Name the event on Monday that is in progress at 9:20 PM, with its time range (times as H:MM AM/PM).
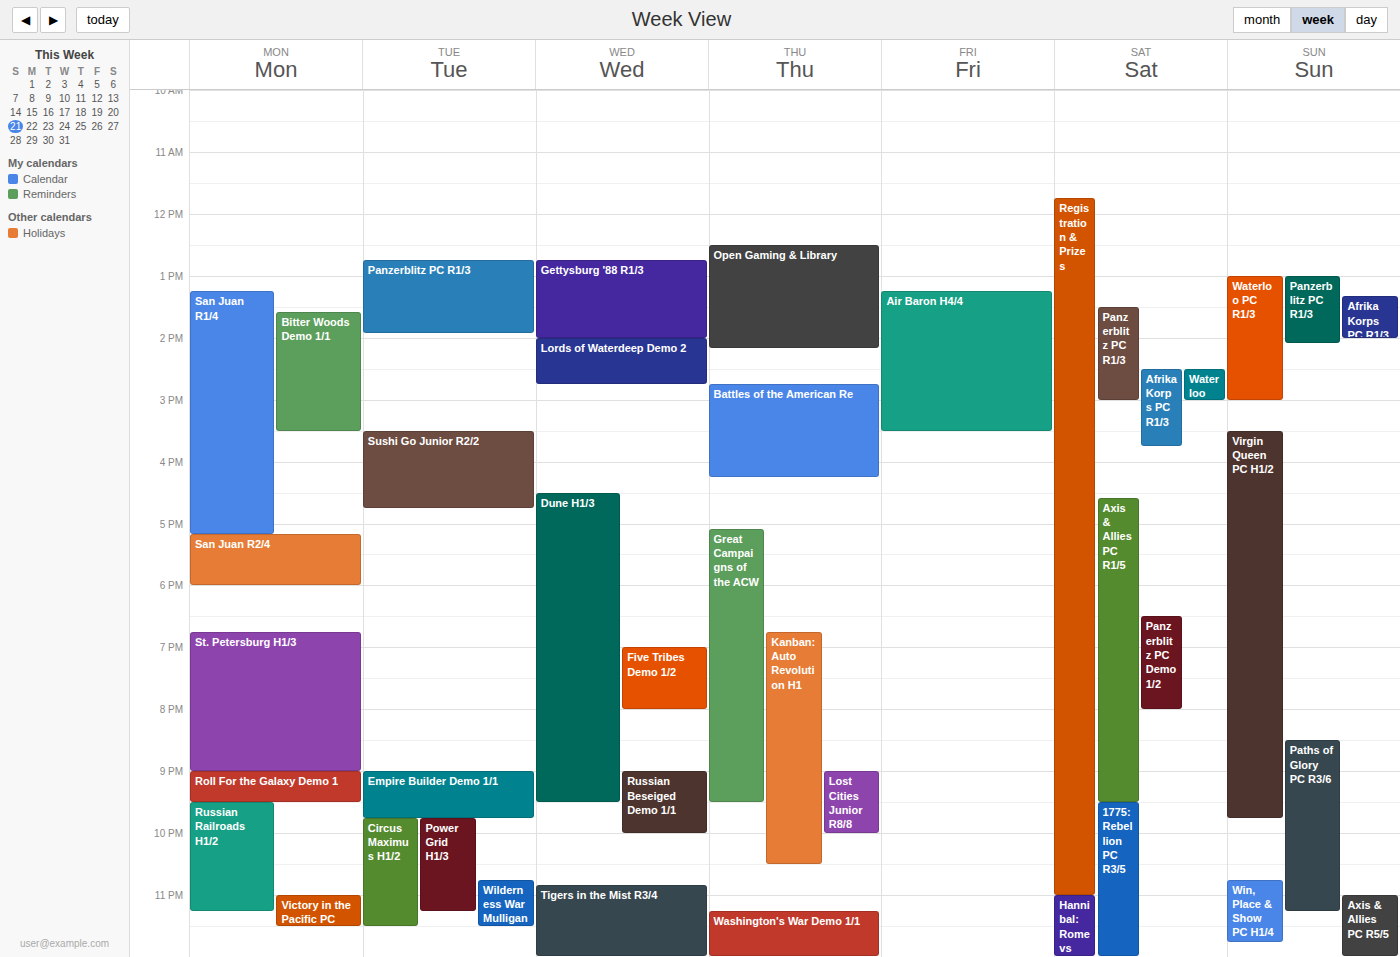
"Roll For the Galaxy Demo 1", 9:00 PM to 9:30 PM